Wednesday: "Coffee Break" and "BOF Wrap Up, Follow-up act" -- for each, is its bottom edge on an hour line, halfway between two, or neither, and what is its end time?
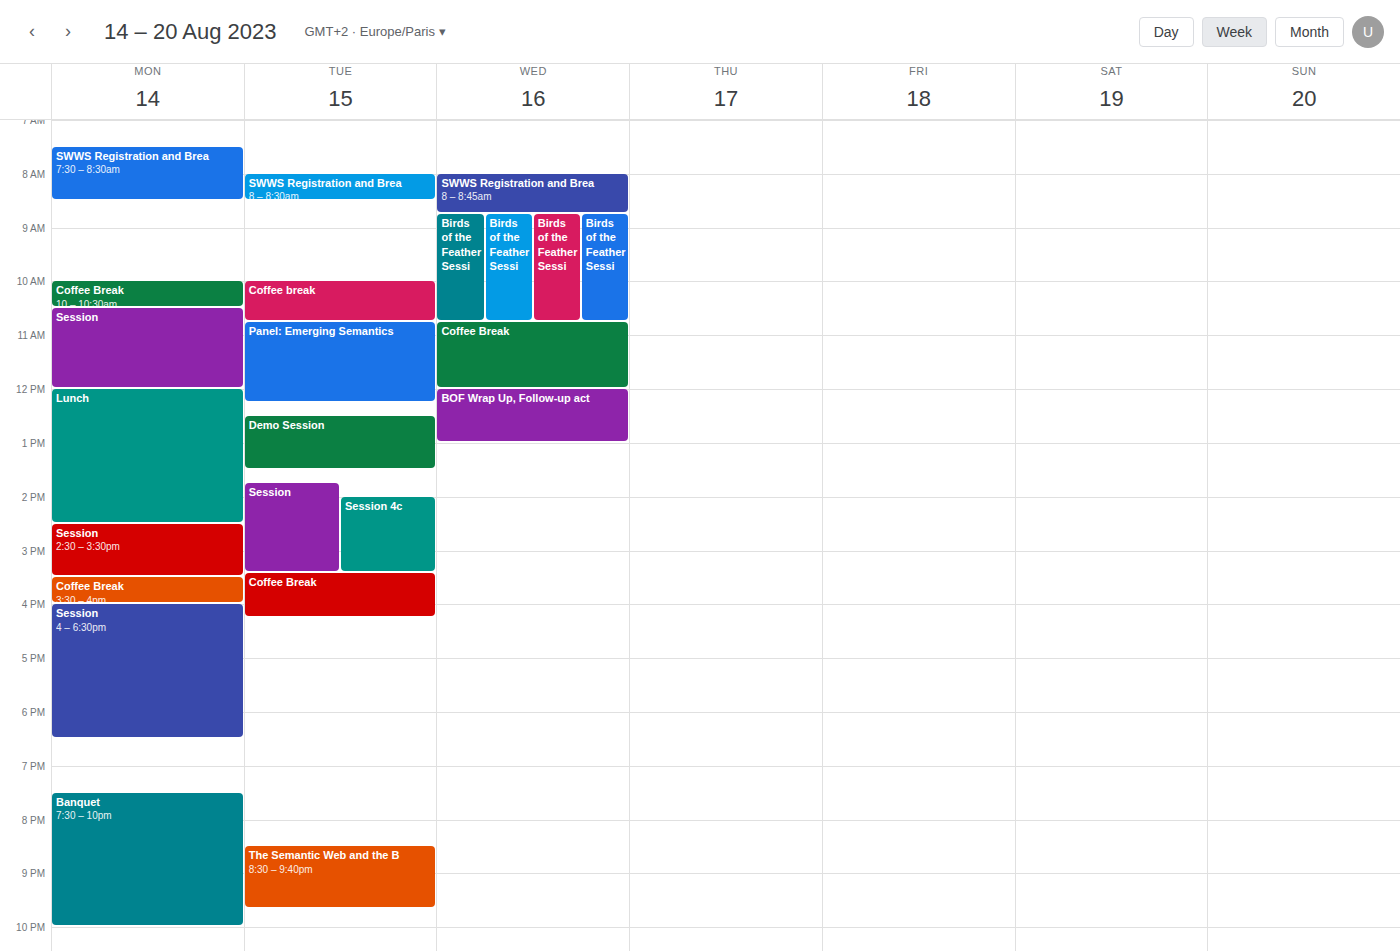
"Coffee Break": 12:00 PM, exactly on the 12 PM line. "BOF Wrap Up, Follow-up act": 1:00 PM, exactly on the 1 PM line.